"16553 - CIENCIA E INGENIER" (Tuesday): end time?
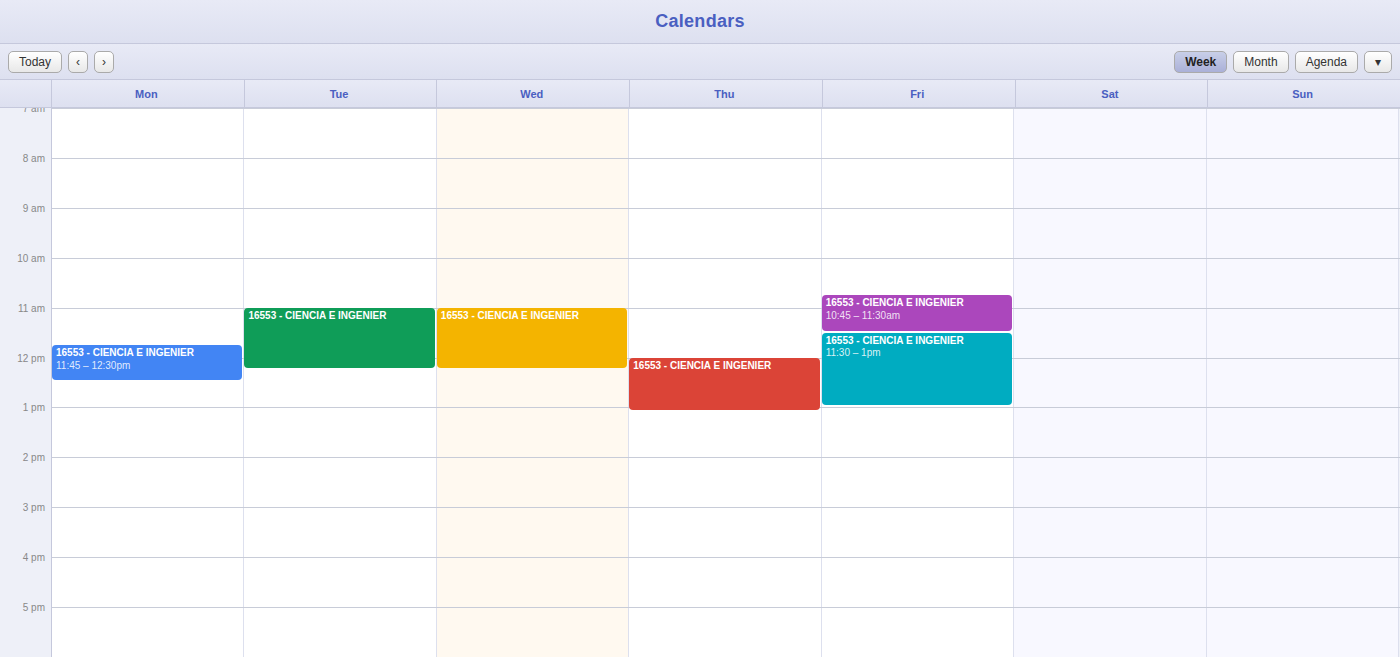
12:15